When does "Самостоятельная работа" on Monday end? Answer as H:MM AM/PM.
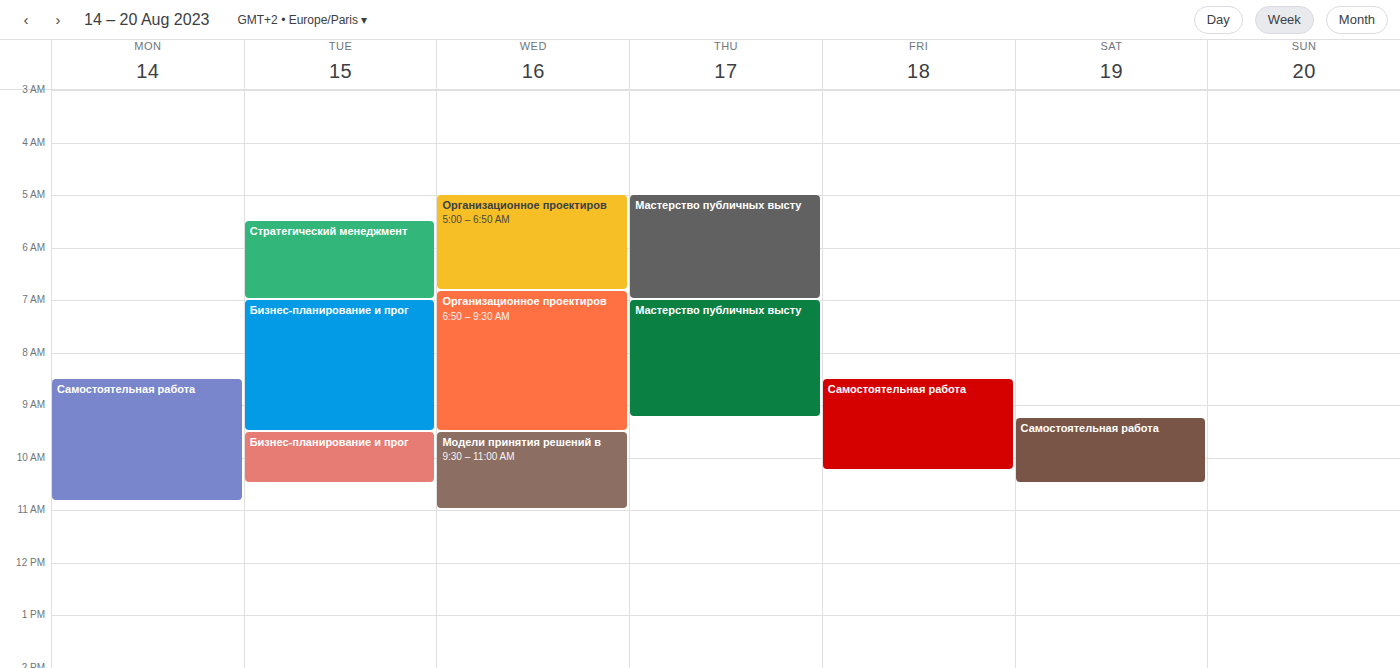
10:50 AM